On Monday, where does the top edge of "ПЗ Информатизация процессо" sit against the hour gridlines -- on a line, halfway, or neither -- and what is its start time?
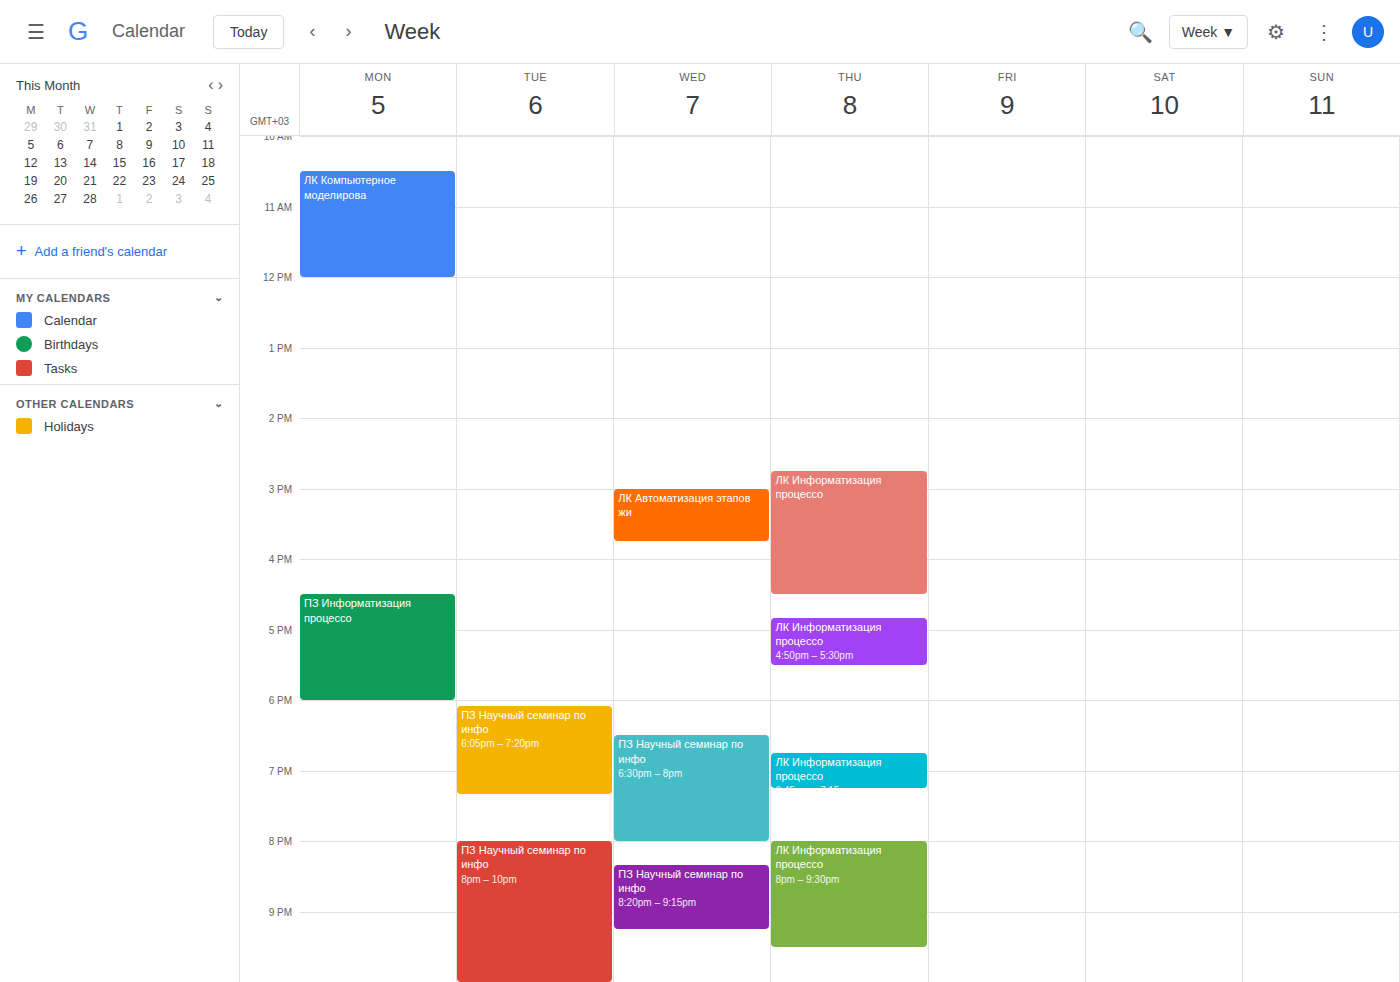
16:30 -- halfway between the 16:00 and 17:00 lines.